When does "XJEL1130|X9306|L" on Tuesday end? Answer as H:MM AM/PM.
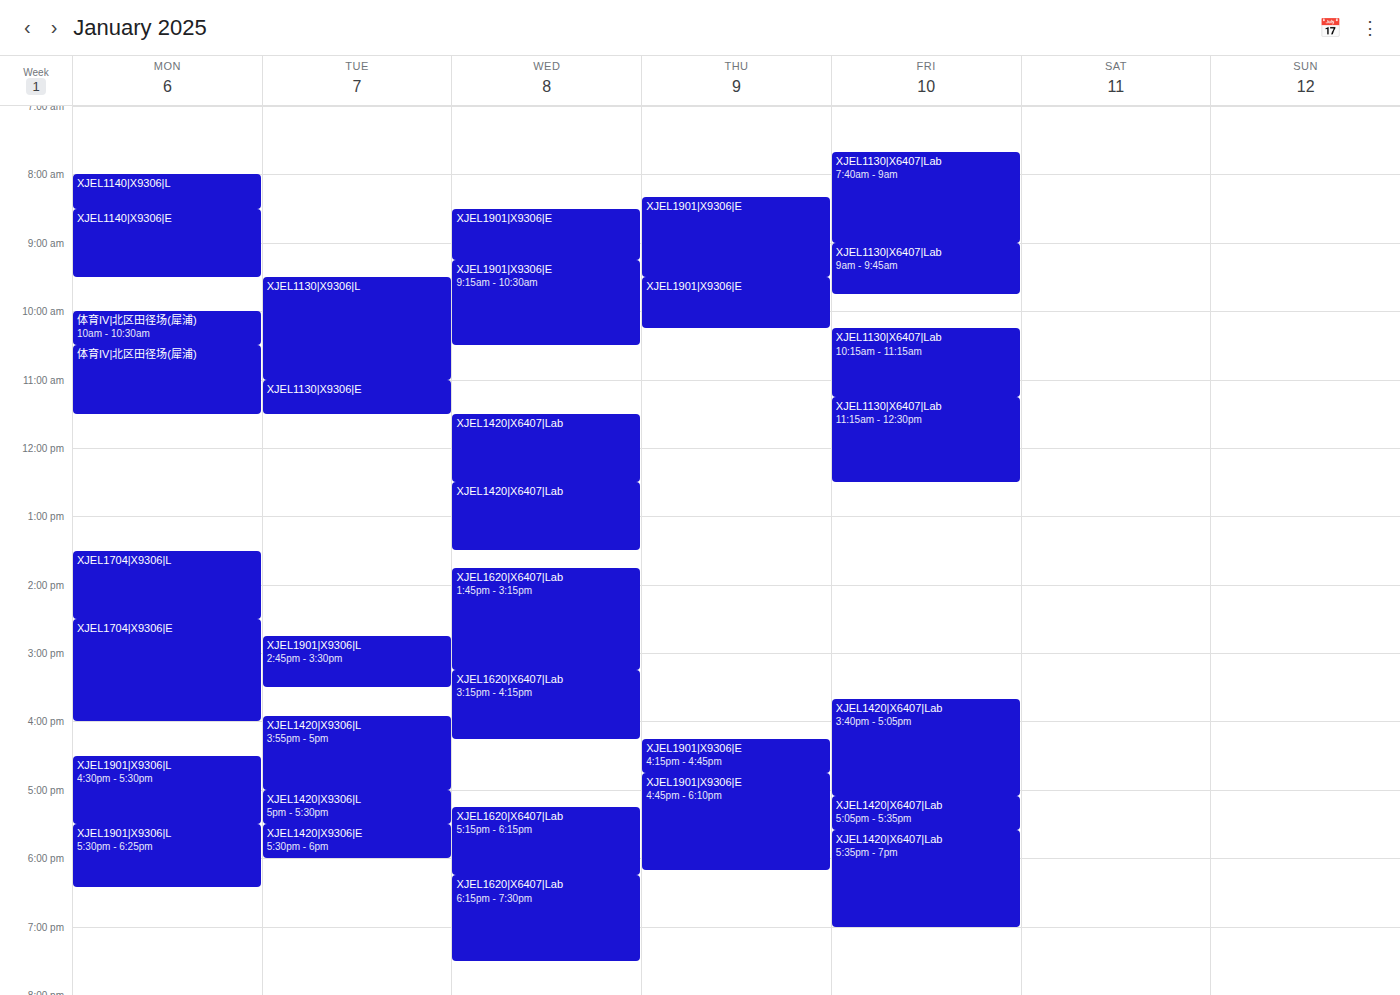
11:00 AM